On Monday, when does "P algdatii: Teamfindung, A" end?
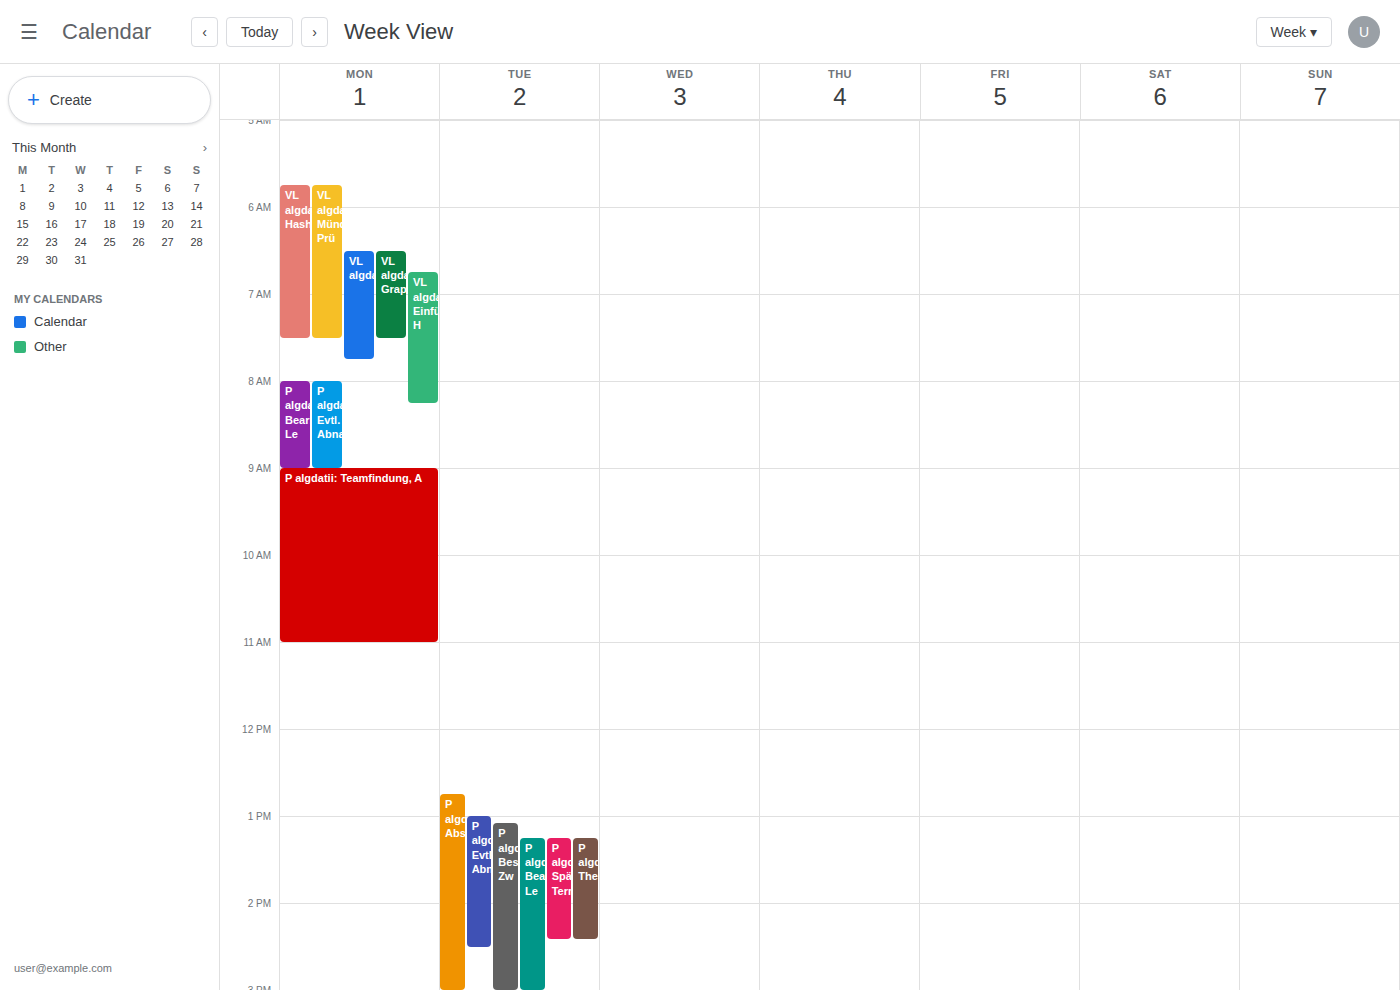
11:00 AM